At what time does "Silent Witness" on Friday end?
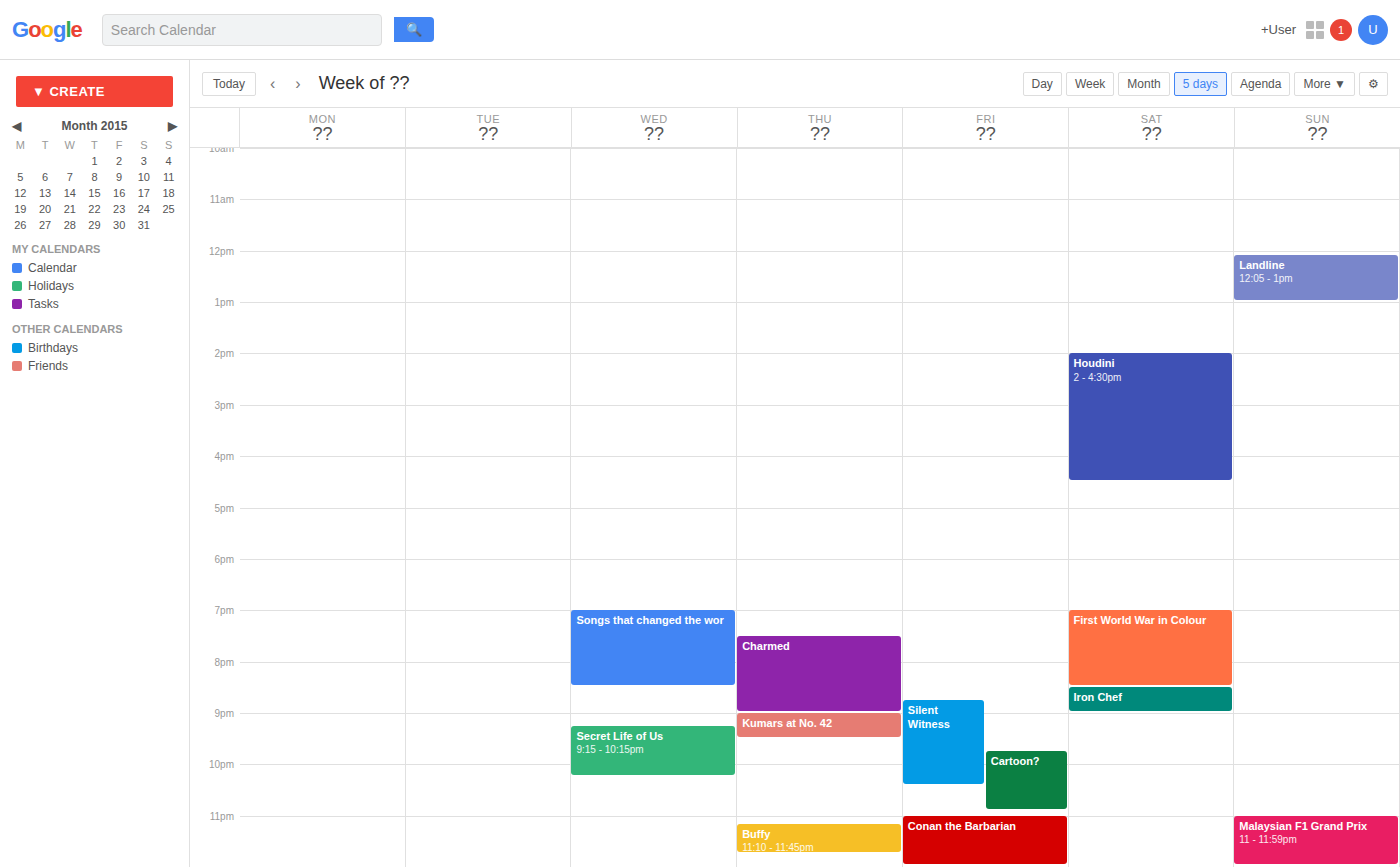
10:25 PM